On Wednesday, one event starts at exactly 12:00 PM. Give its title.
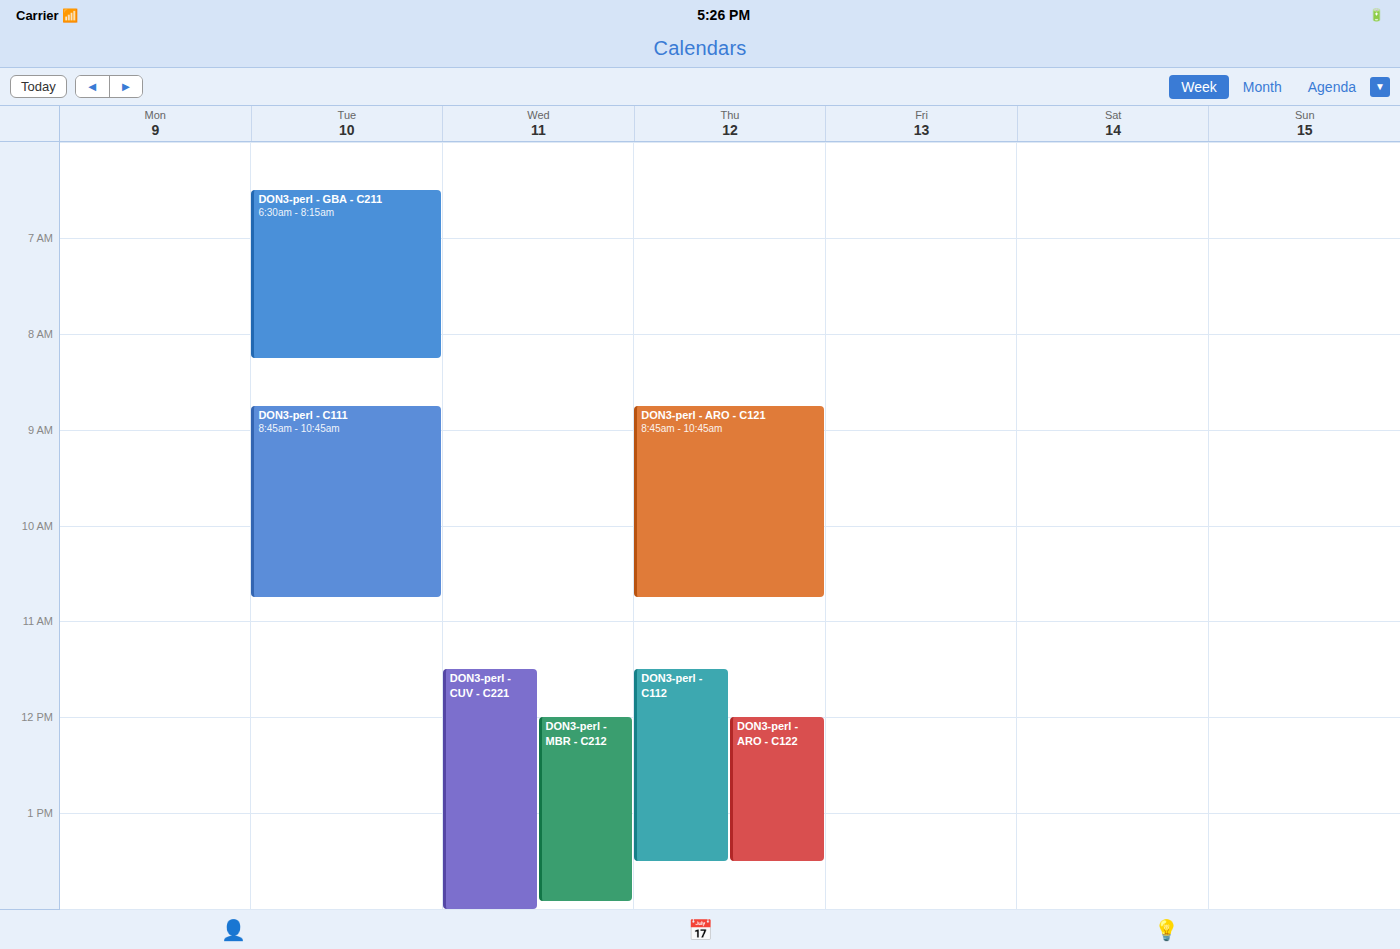
"DON3-perl - MBR - C212"